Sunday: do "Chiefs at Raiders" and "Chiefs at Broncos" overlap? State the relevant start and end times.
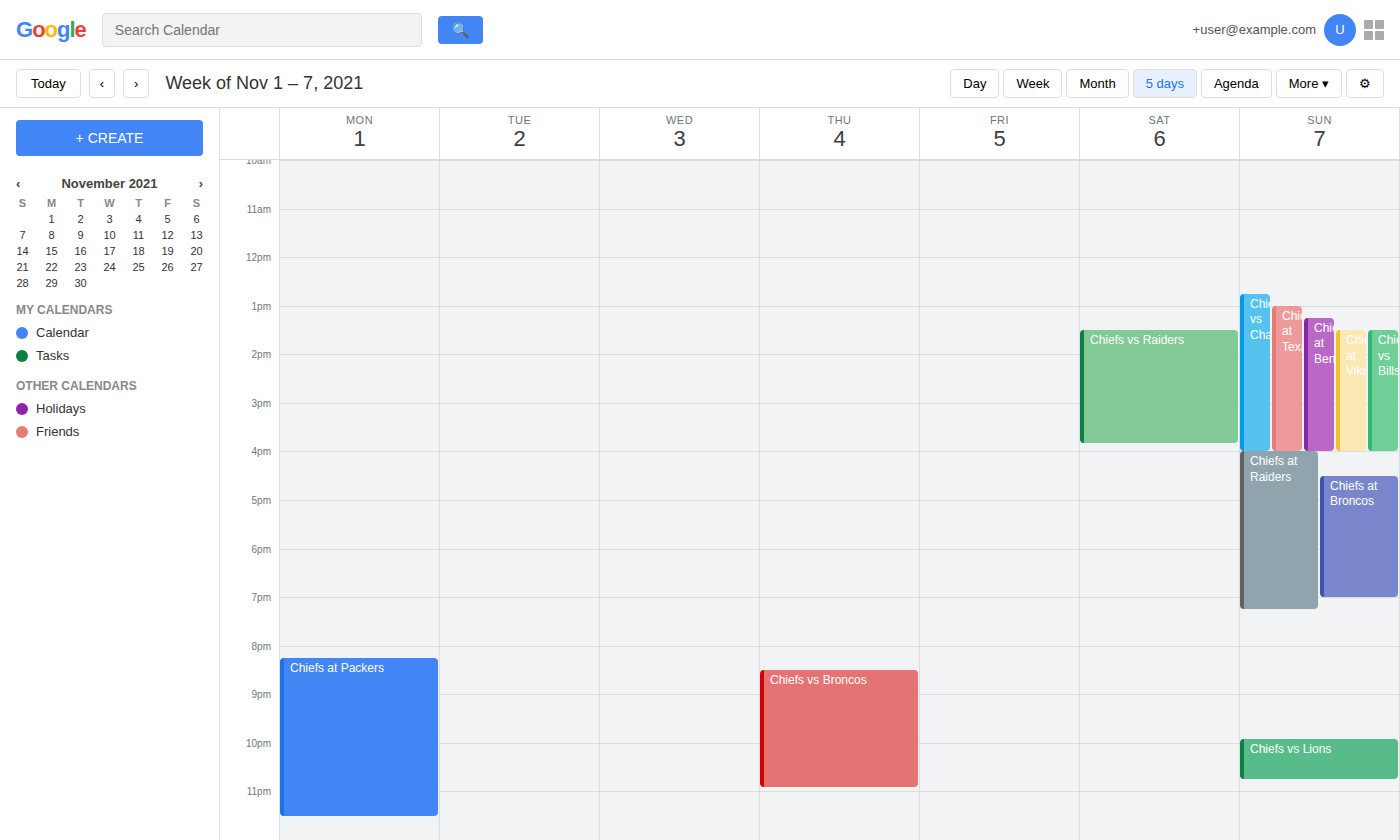
"Chiefs at Broncos" runs 4:30 PM to 7:00 PM, inside "Chiefs at Raiders" -- they overlap.